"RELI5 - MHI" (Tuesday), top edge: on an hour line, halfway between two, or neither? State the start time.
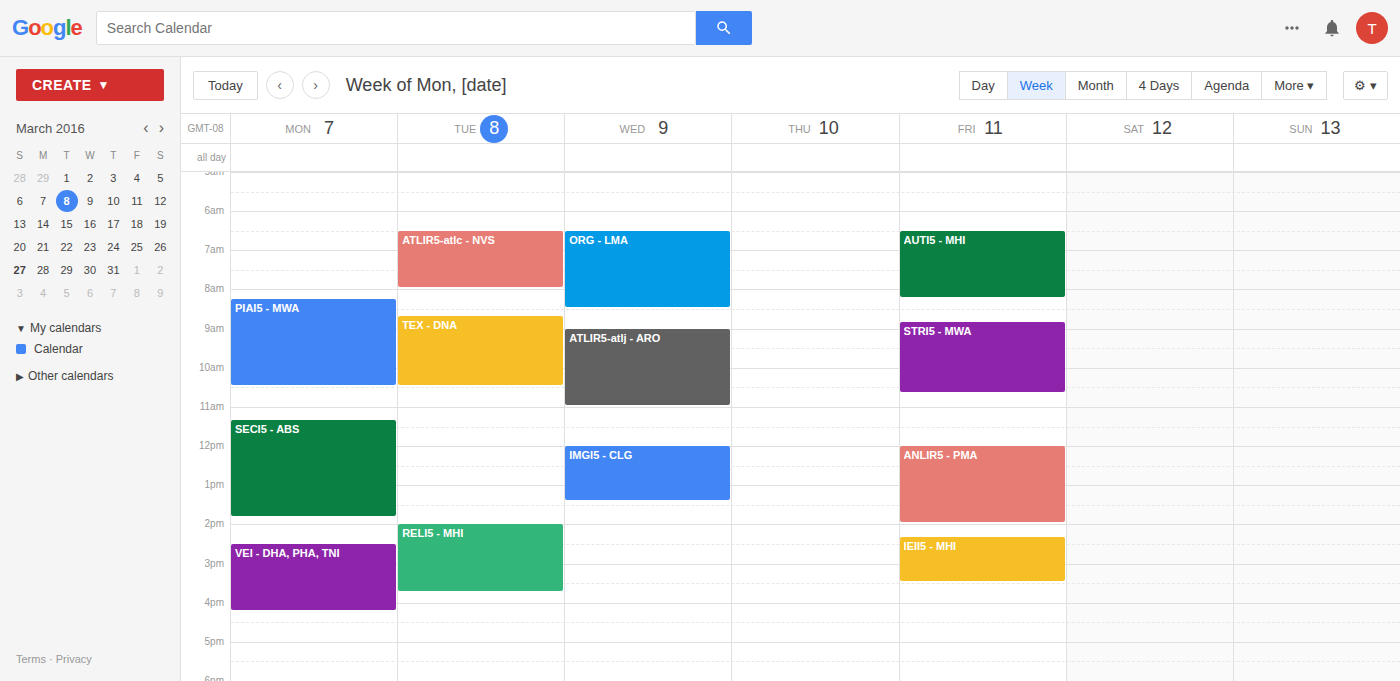
2:00 PM -- exactly on the 2 PM line.